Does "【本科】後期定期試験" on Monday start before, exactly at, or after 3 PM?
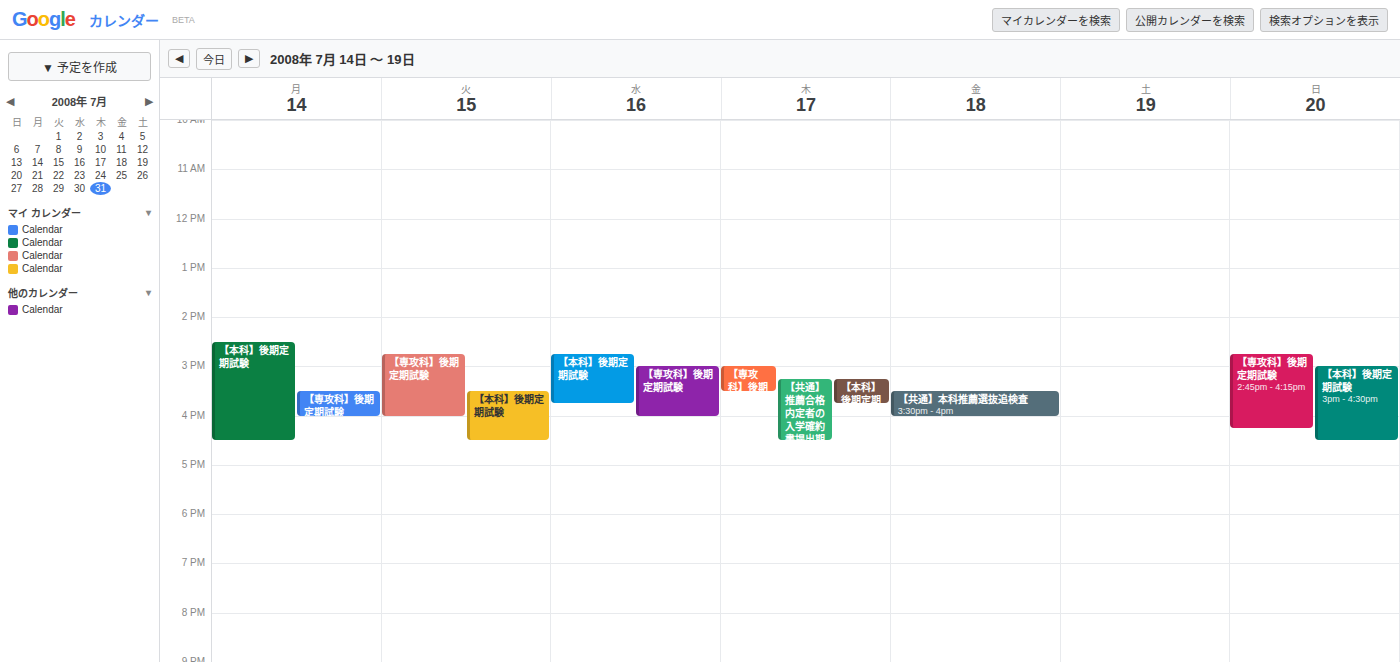
2:30 PM -- before 3 PM, 30 minutes above the 3 PM line.